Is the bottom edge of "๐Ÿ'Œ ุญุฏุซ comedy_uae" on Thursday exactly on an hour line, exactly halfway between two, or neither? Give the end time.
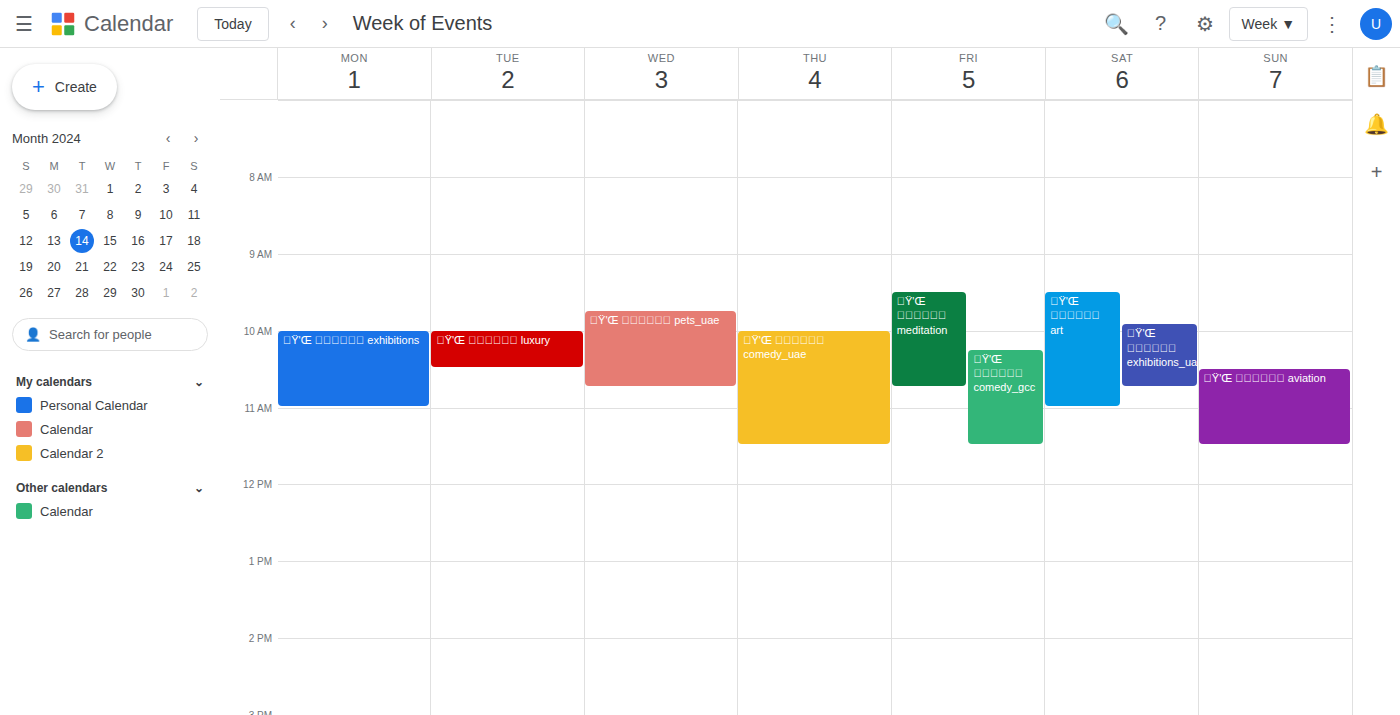
11:30 AM -- halfway between the 11 AM and 12 PM lines.